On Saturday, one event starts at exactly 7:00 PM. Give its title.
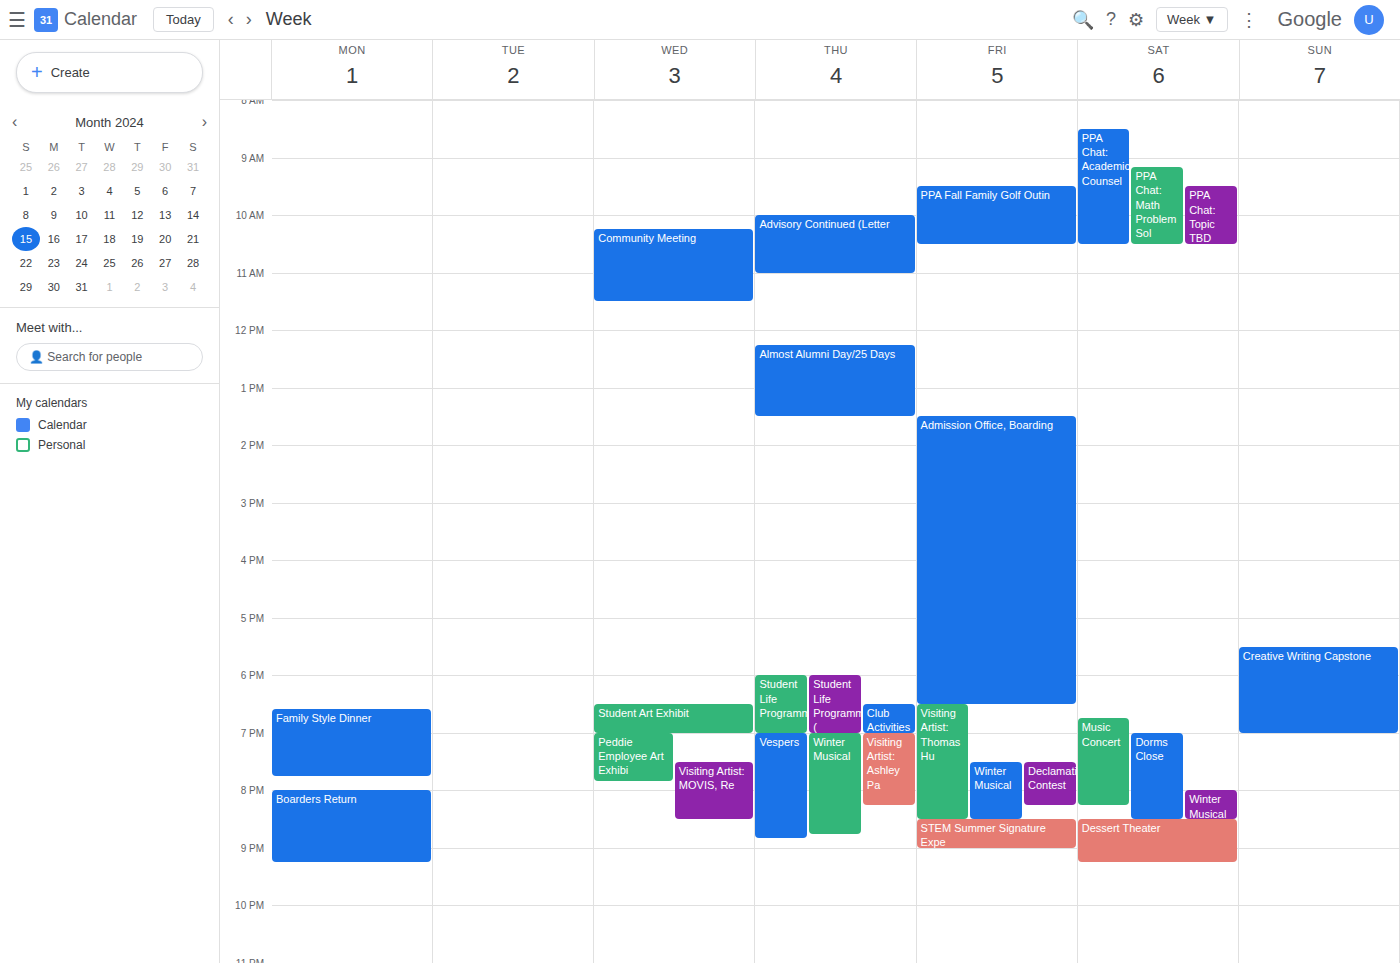
"Dorms Close"